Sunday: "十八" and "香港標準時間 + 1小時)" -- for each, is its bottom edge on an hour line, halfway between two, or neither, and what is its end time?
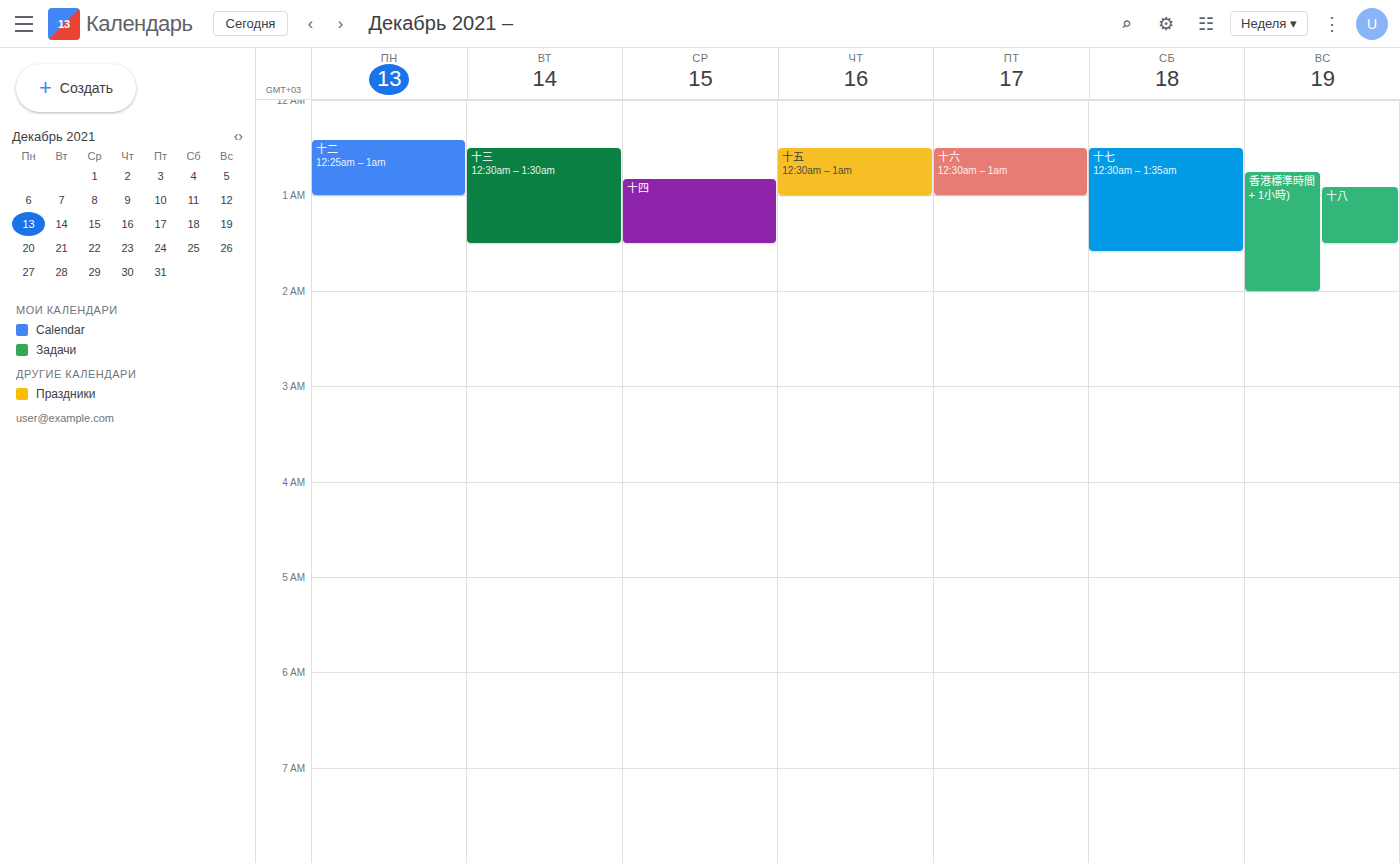
"十八": 01:30, halfway between the 01:00 and 02:00 lines. "香港標準時間 + 1小時)": 02:00, exactly on the 02:00 line.